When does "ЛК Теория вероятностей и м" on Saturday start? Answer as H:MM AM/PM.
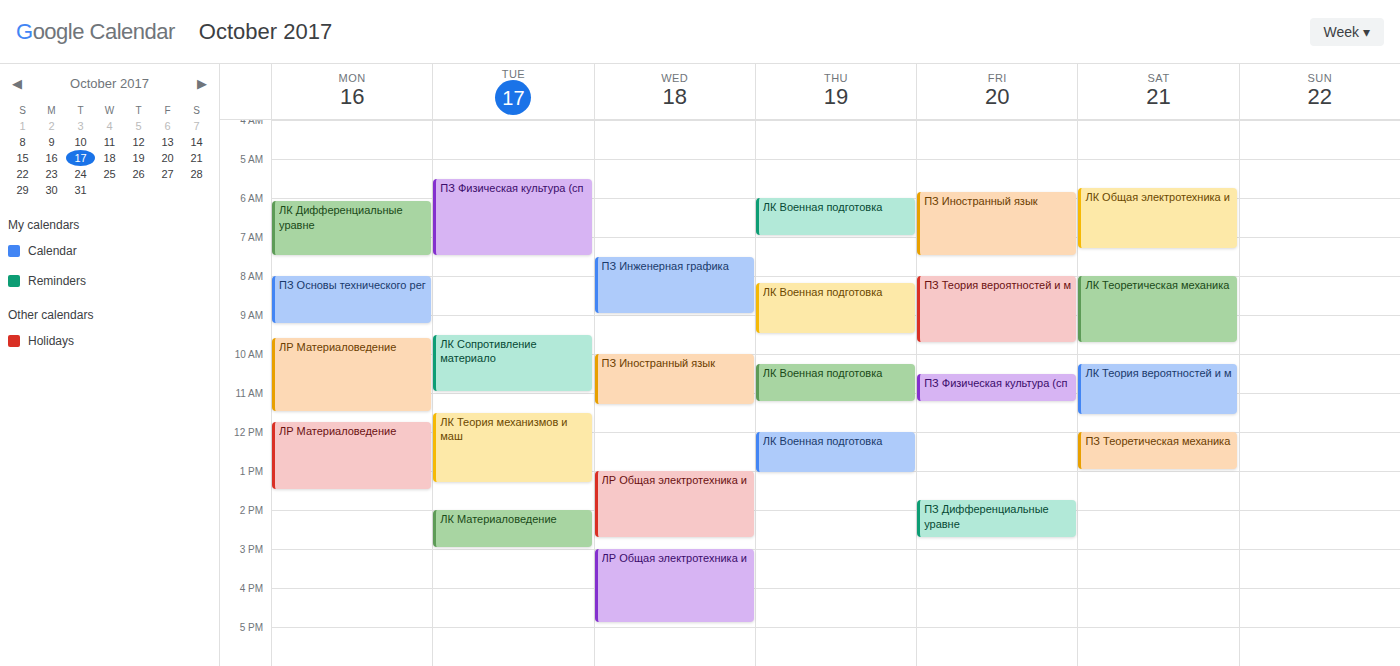
10:15 AM